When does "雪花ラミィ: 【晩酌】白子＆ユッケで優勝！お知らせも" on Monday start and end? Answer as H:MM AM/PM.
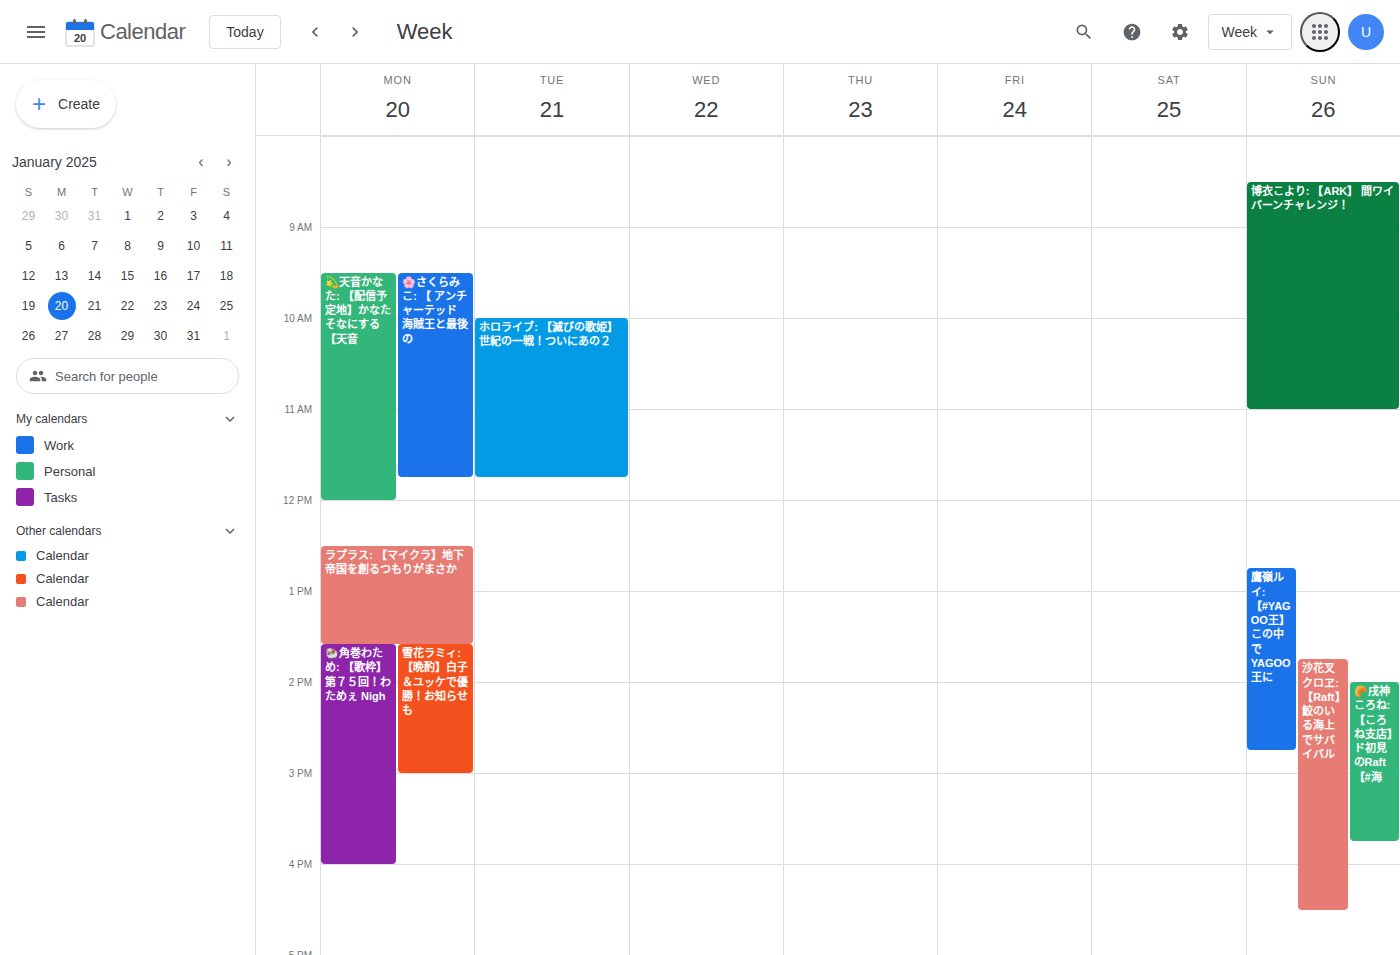
1:35 PM to 3:00 PM